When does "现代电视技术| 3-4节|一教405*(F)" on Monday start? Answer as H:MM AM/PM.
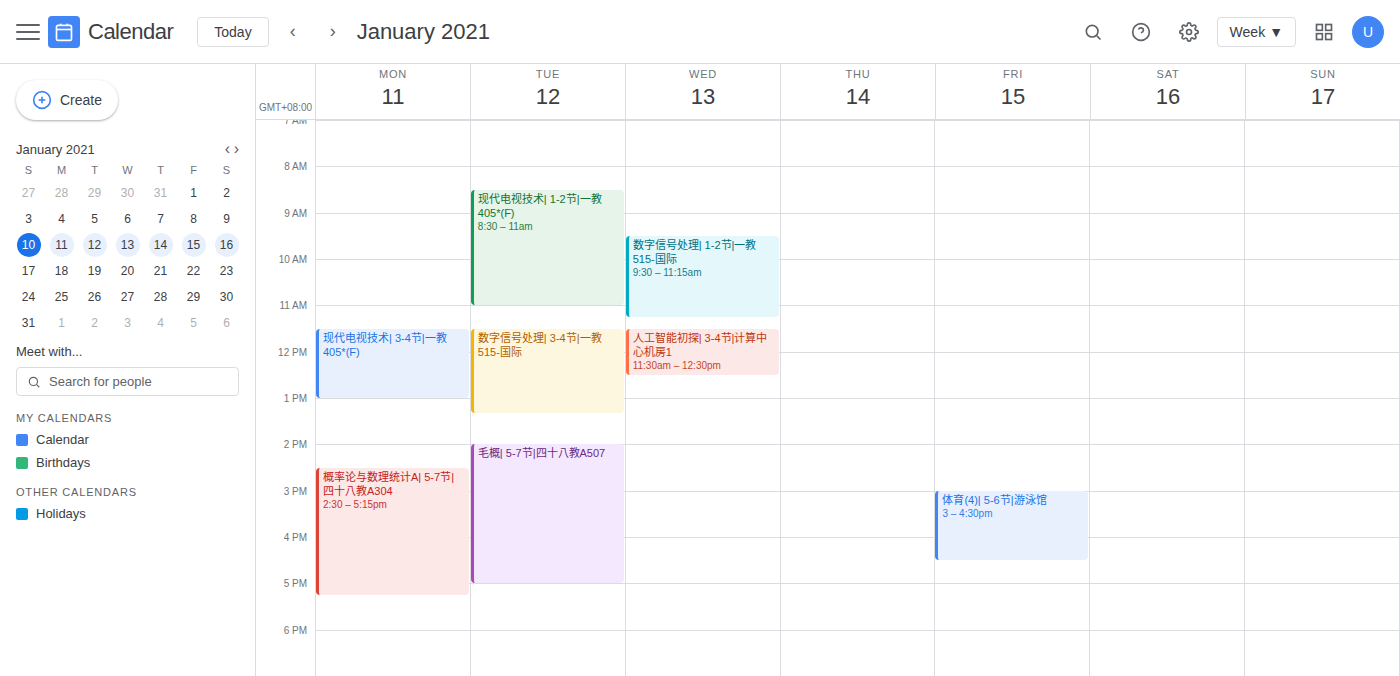
11:30 AM